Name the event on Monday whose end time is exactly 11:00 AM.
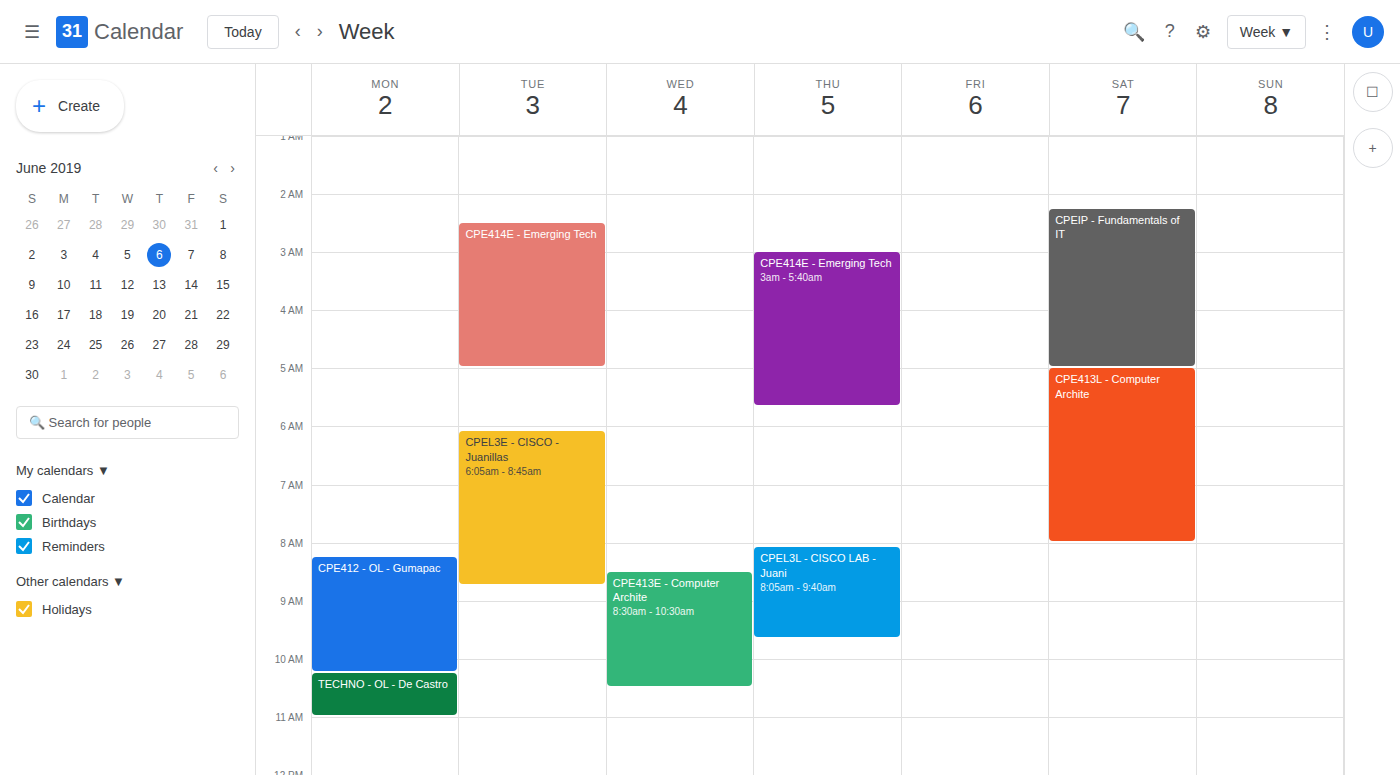
"TECHNO - OL - De Castro"